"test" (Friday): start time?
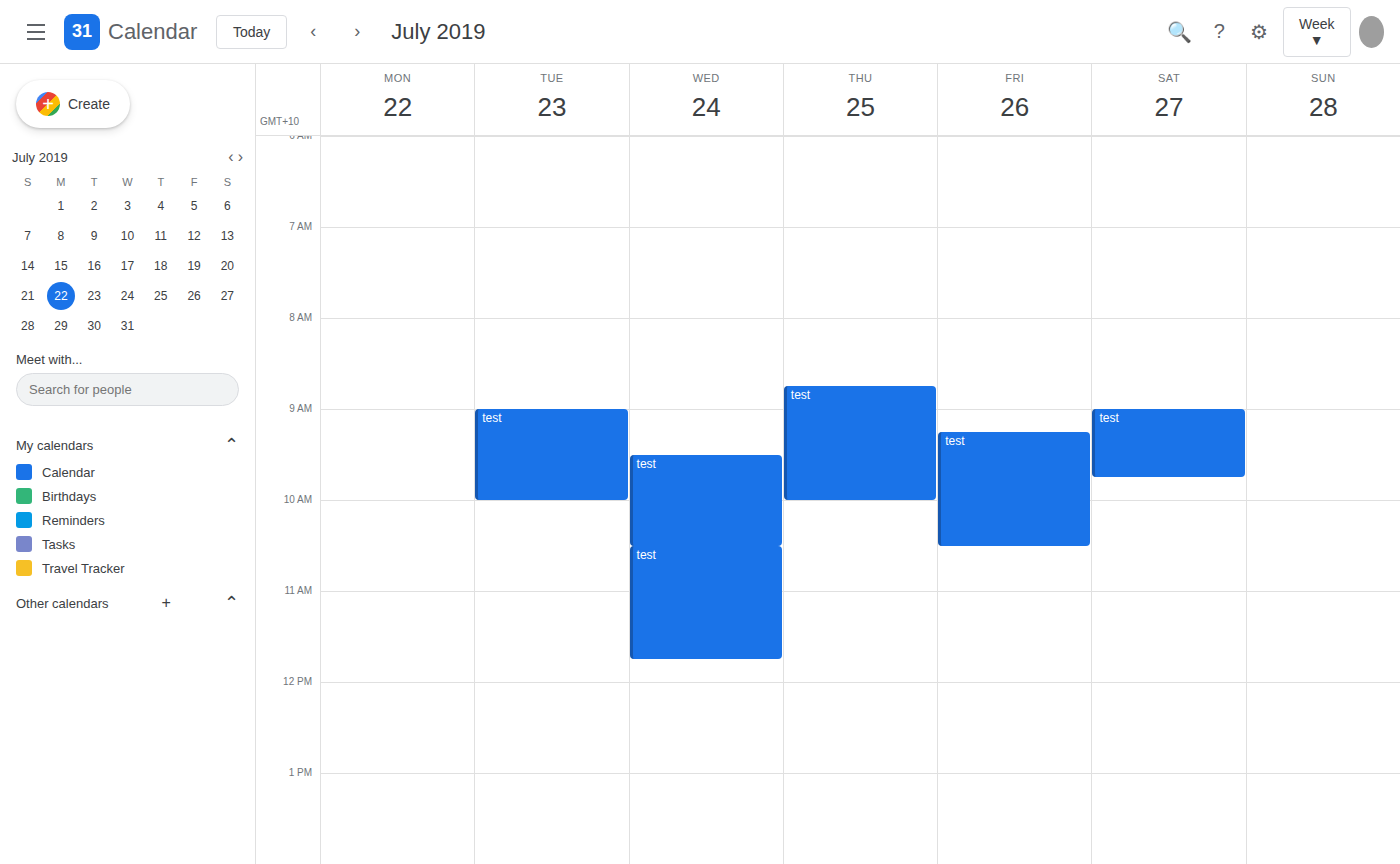
9:15 AM